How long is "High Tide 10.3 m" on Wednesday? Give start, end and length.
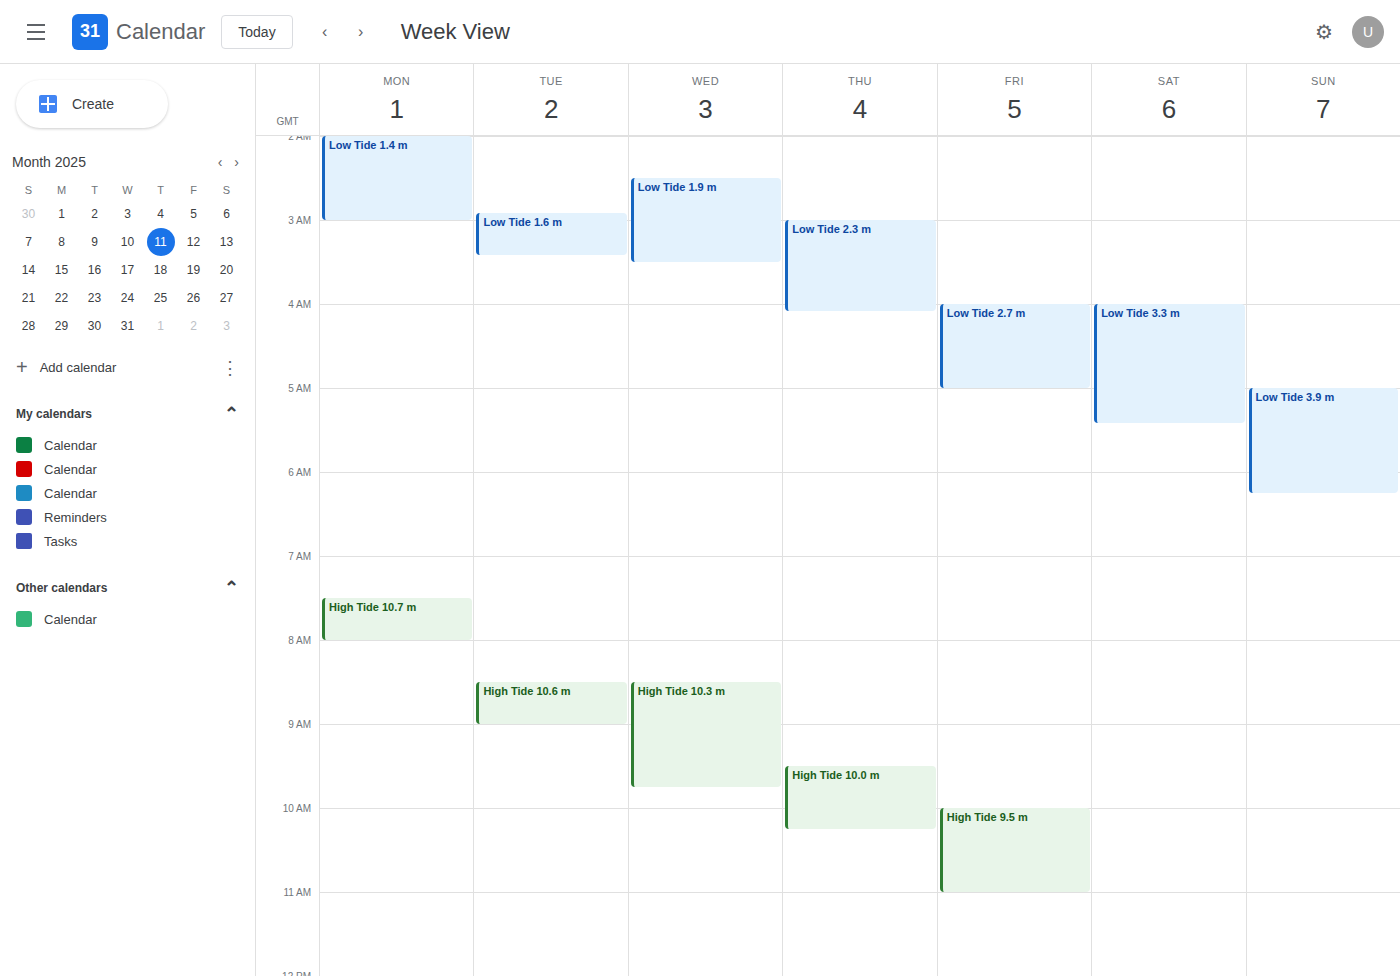
8:30 AM to 9:45 AM, 1 hour 15 minutes